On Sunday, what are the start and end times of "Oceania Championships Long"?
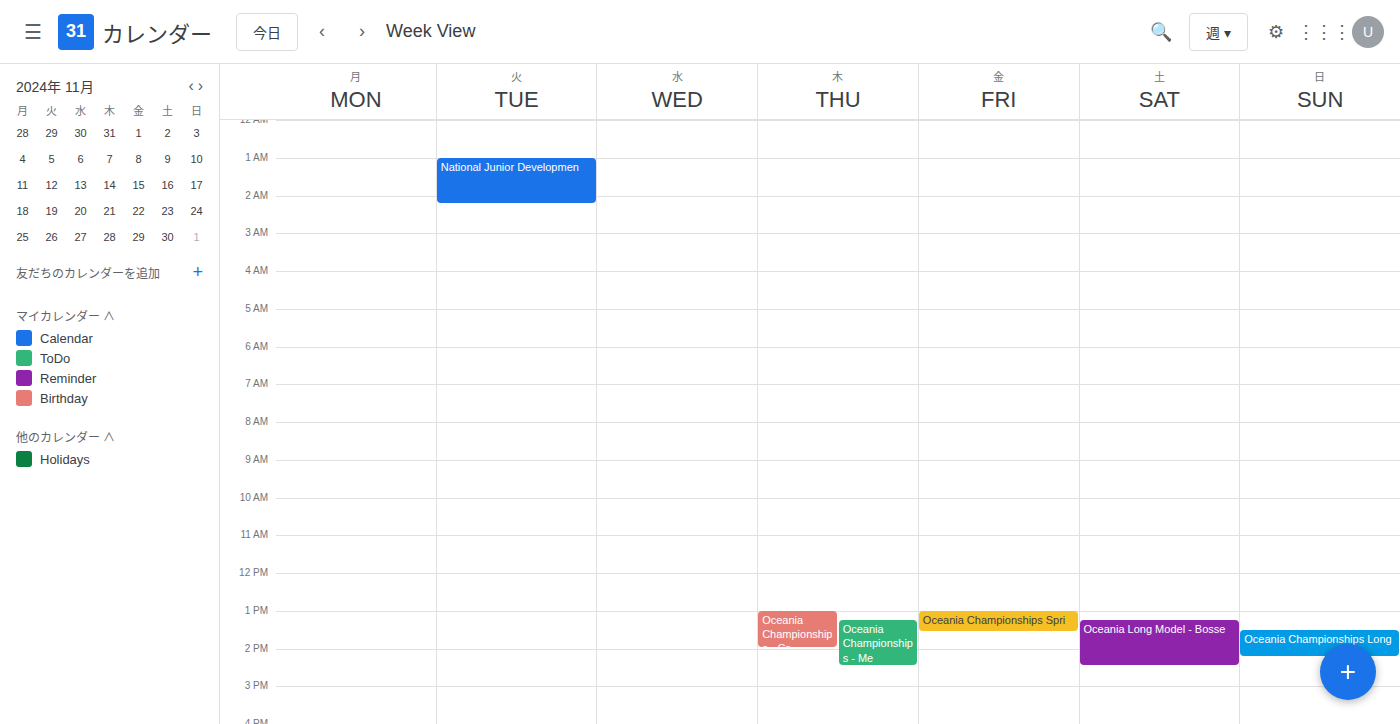
1:30 PM to 2:15 PM